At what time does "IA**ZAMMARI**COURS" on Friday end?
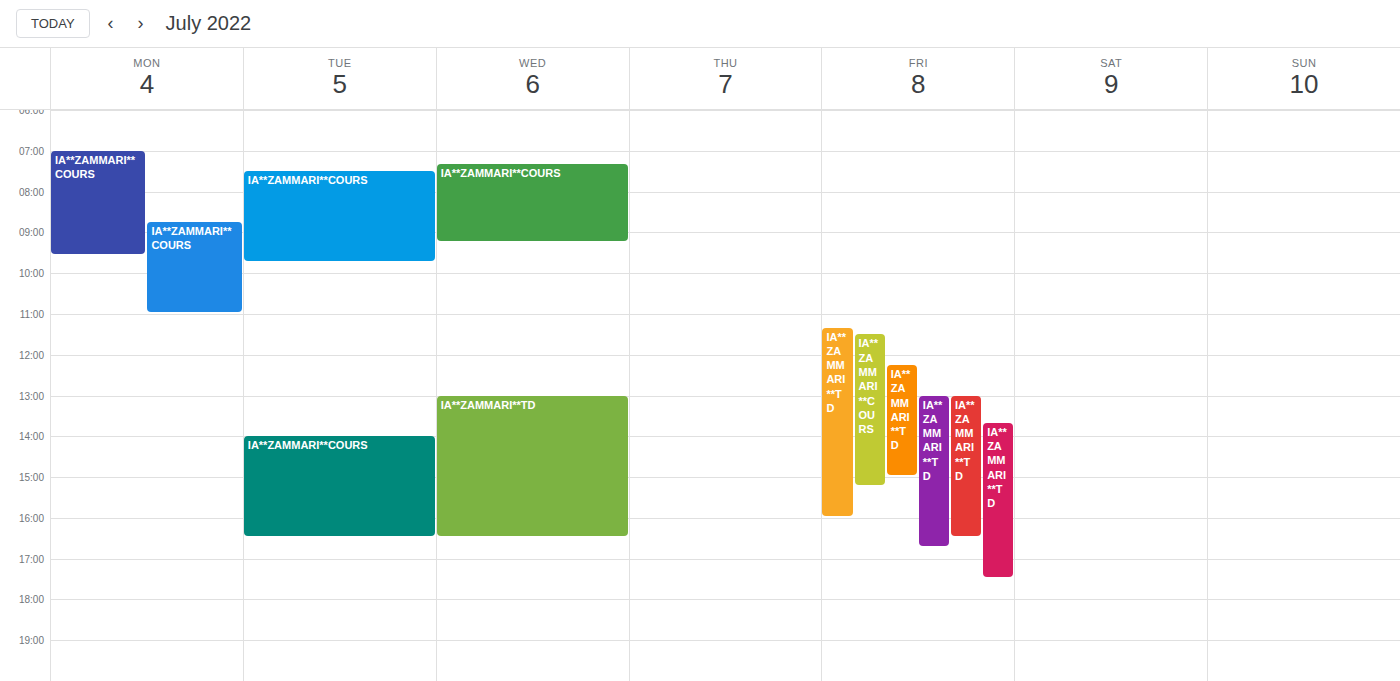
3:15 PM